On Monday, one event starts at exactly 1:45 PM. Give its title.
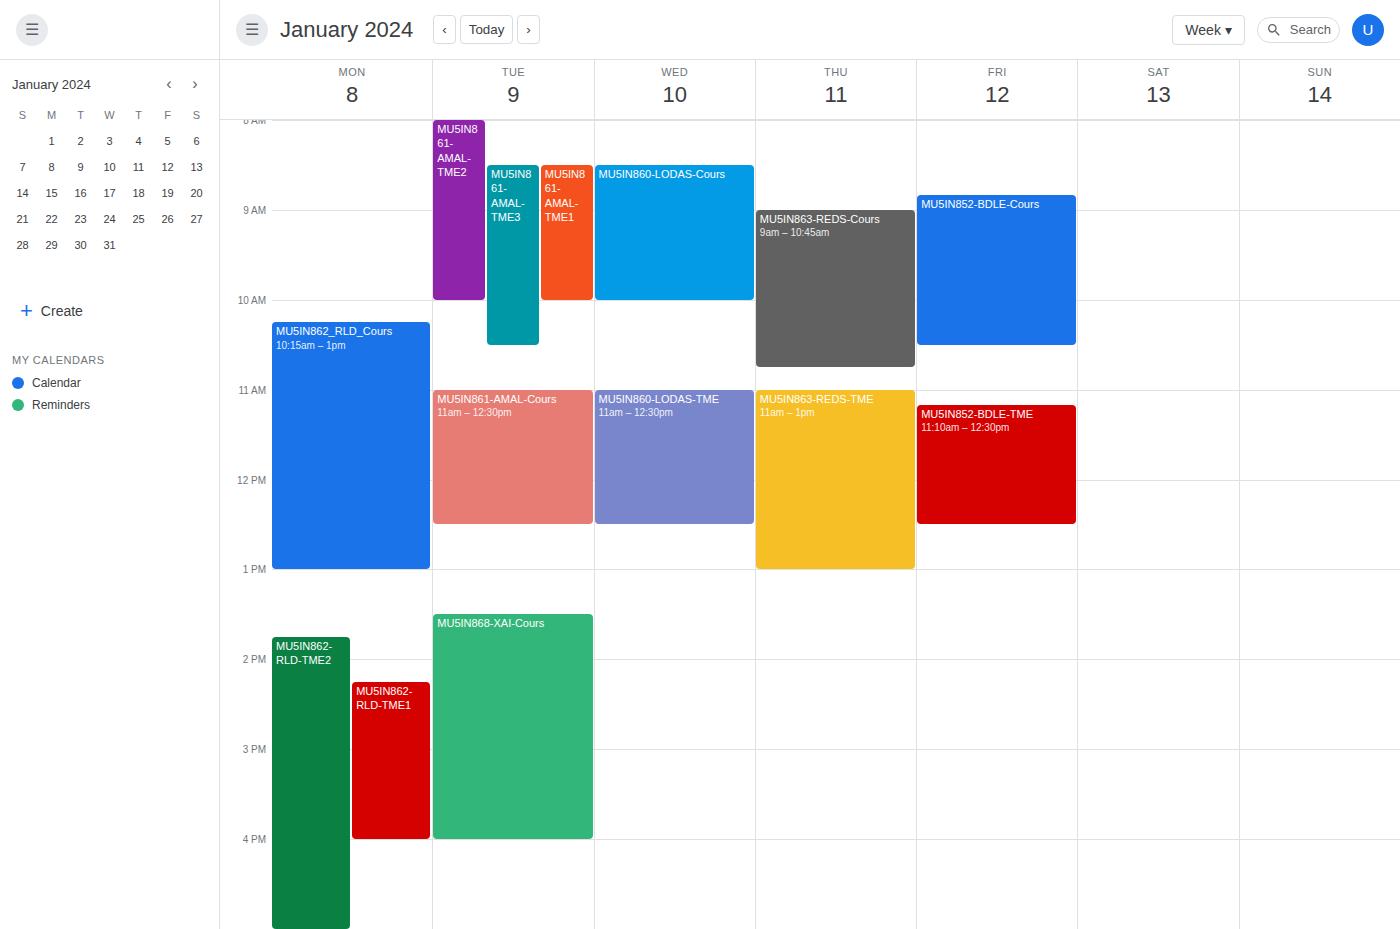
"MU5IN862-RLD-TME2"